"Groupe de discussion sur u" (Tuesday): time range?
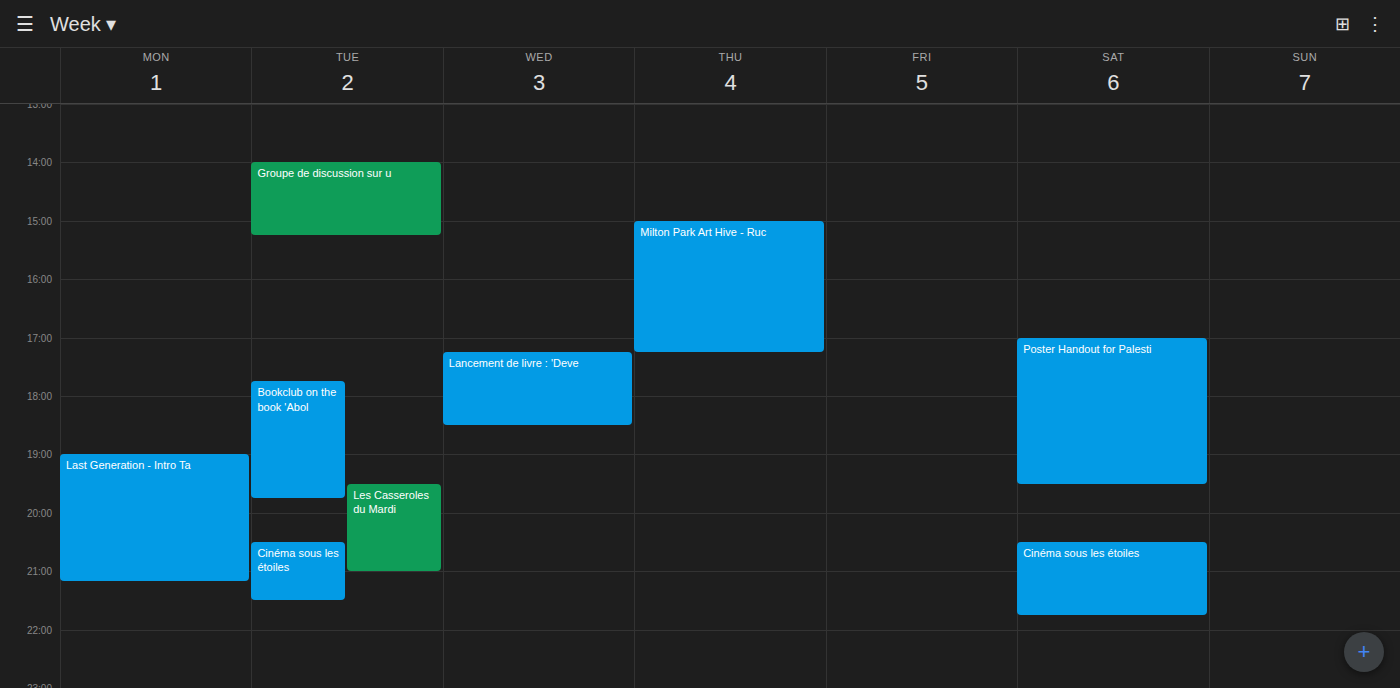
2:00 PM to 3:15 PM